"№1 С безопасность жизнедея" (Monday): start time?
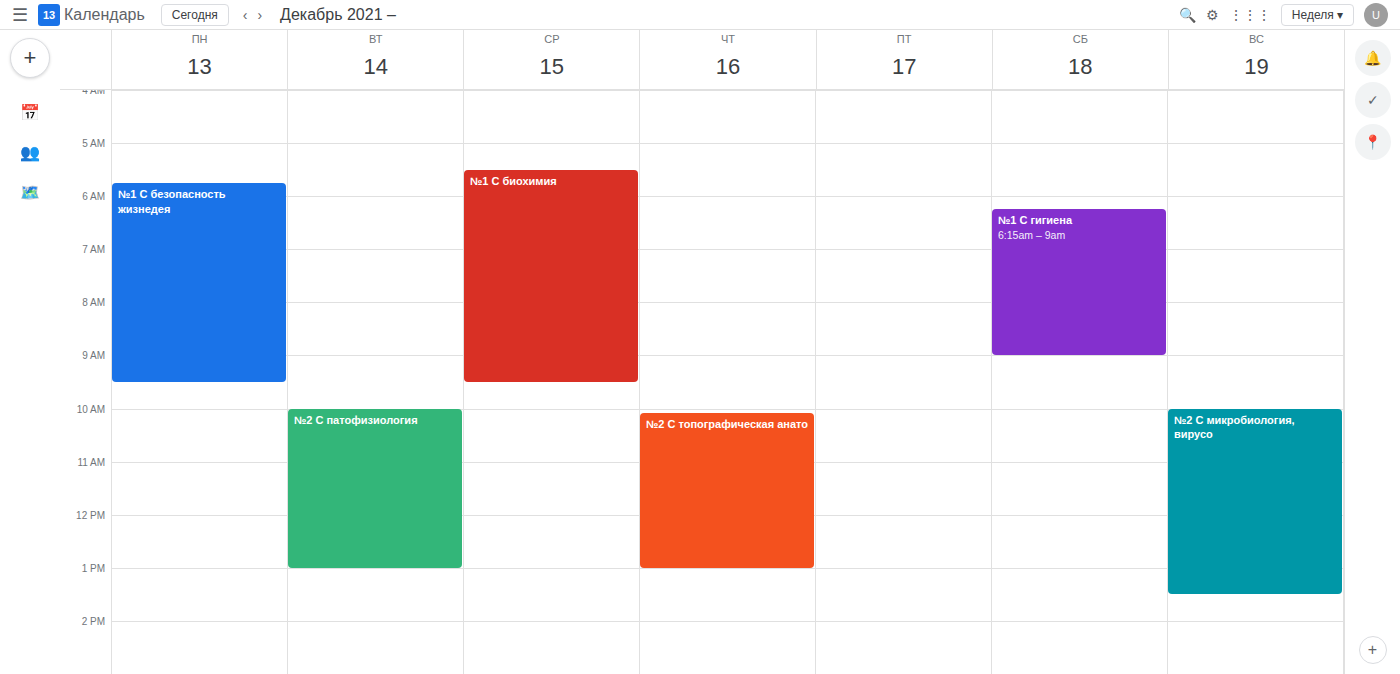
5:45 AM